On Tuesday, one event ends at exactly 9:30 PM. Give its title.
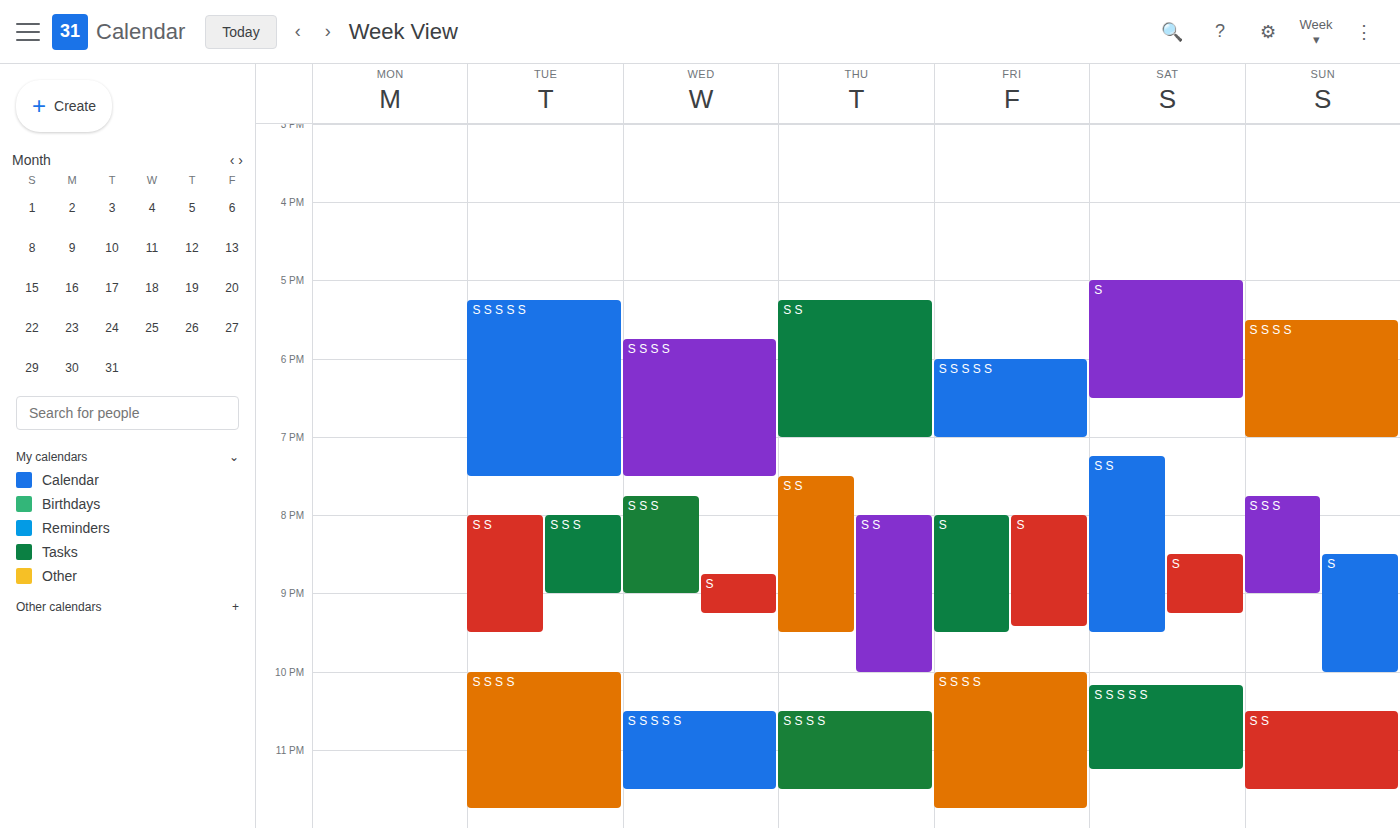
"S S"